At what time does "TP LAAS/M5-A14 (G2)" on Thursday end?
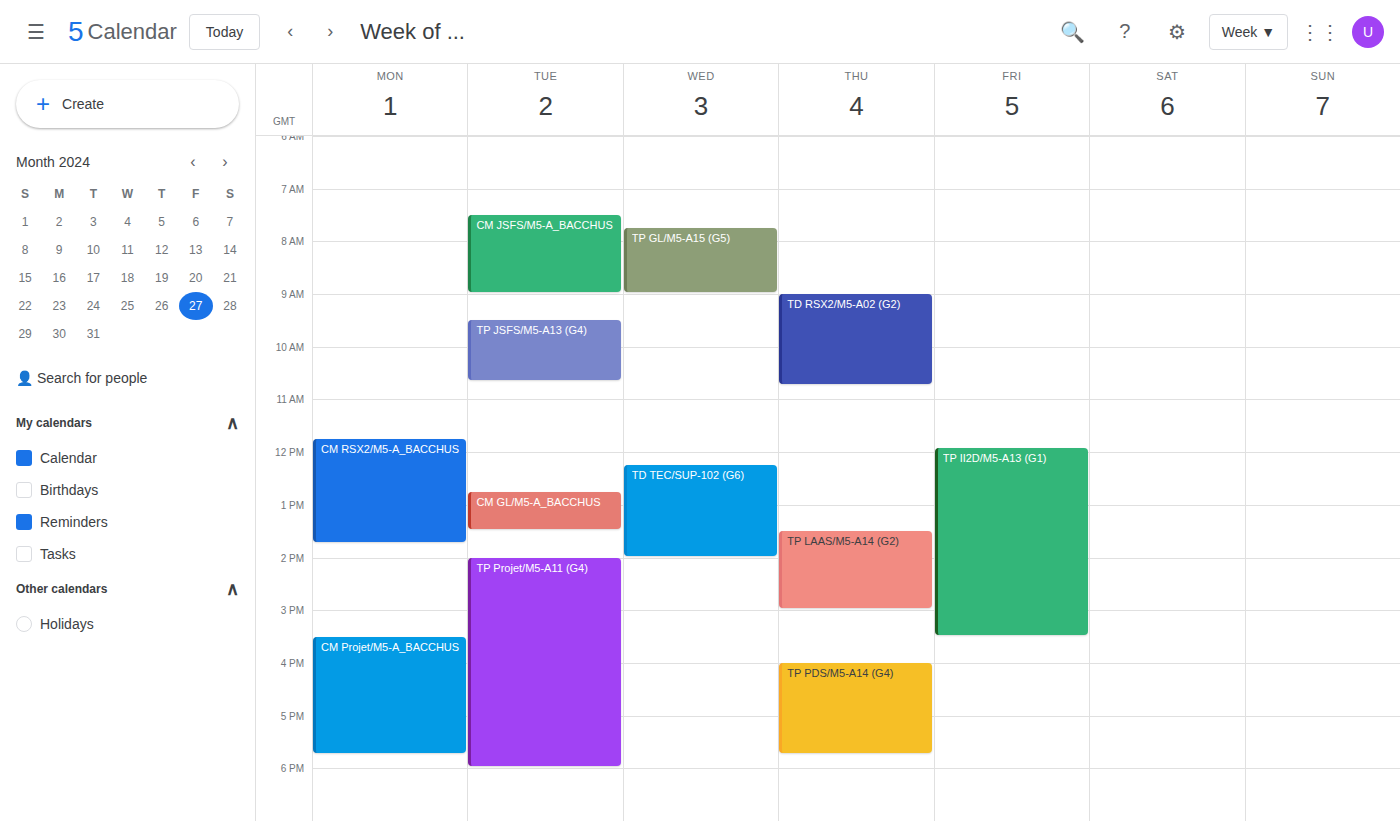
3:00 PM